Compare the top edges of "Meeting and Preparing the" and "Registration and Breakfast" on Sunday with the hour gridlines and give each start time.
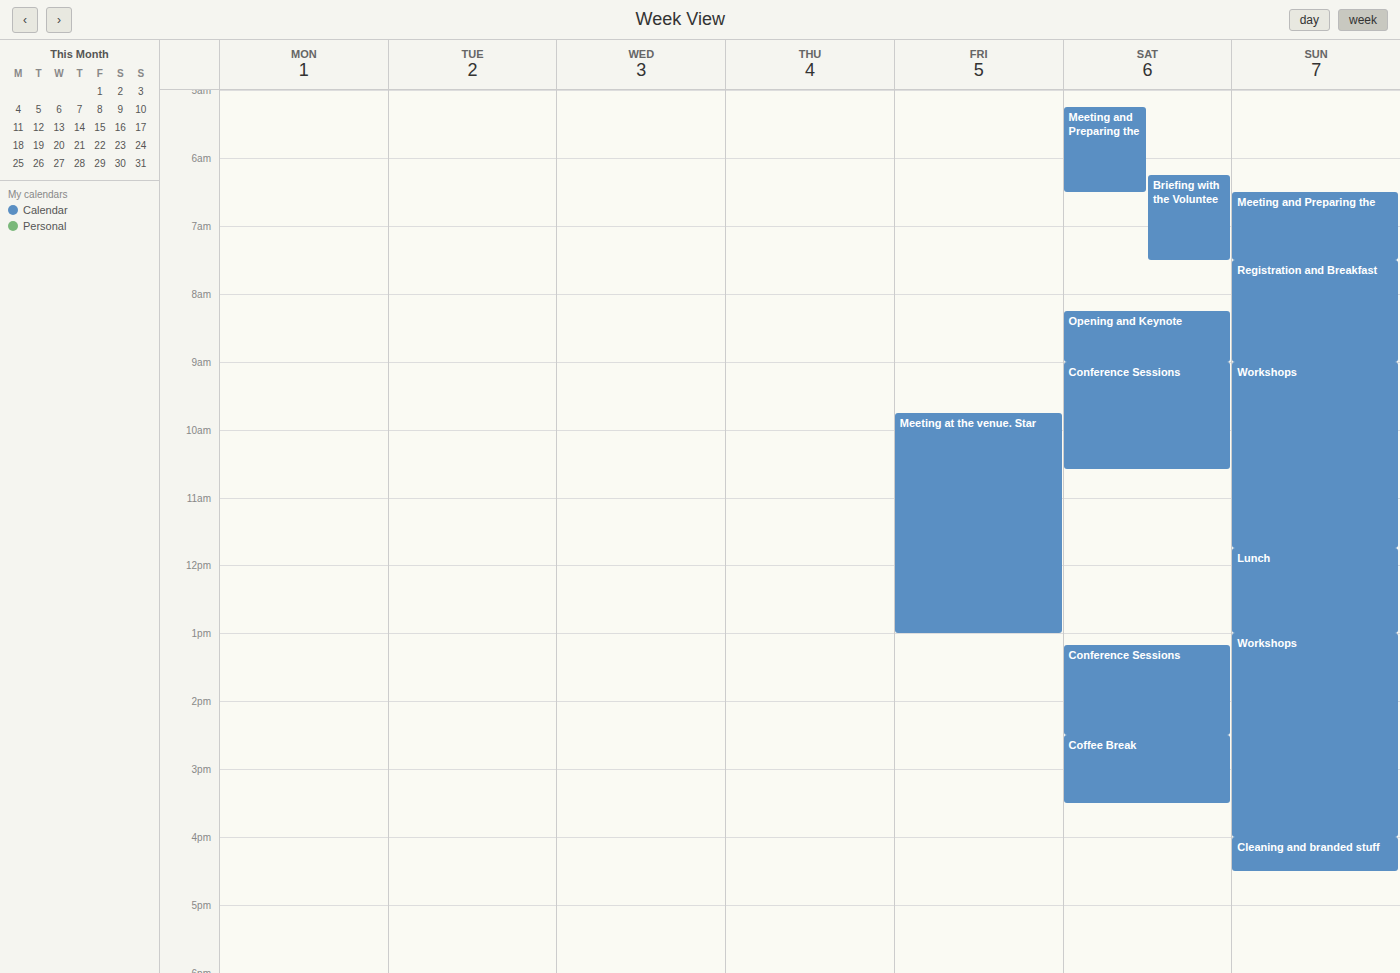
"Meeting and Preparing the": 6:30 AM, halfway between the 6 AM and 7 AM lines. "Registration and Breakfast": 7:30 AM, halfway between the 7 AM and 8 AM lines.